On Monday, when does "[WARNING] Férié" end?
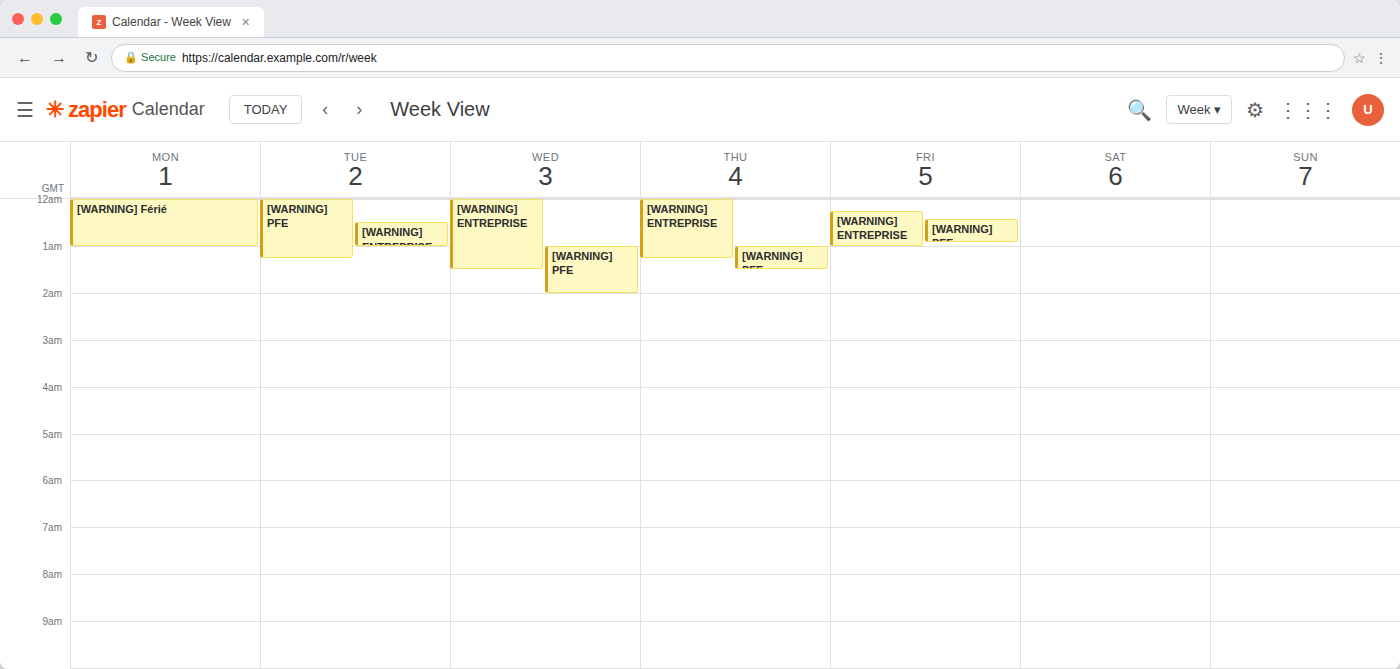
1:00 AM